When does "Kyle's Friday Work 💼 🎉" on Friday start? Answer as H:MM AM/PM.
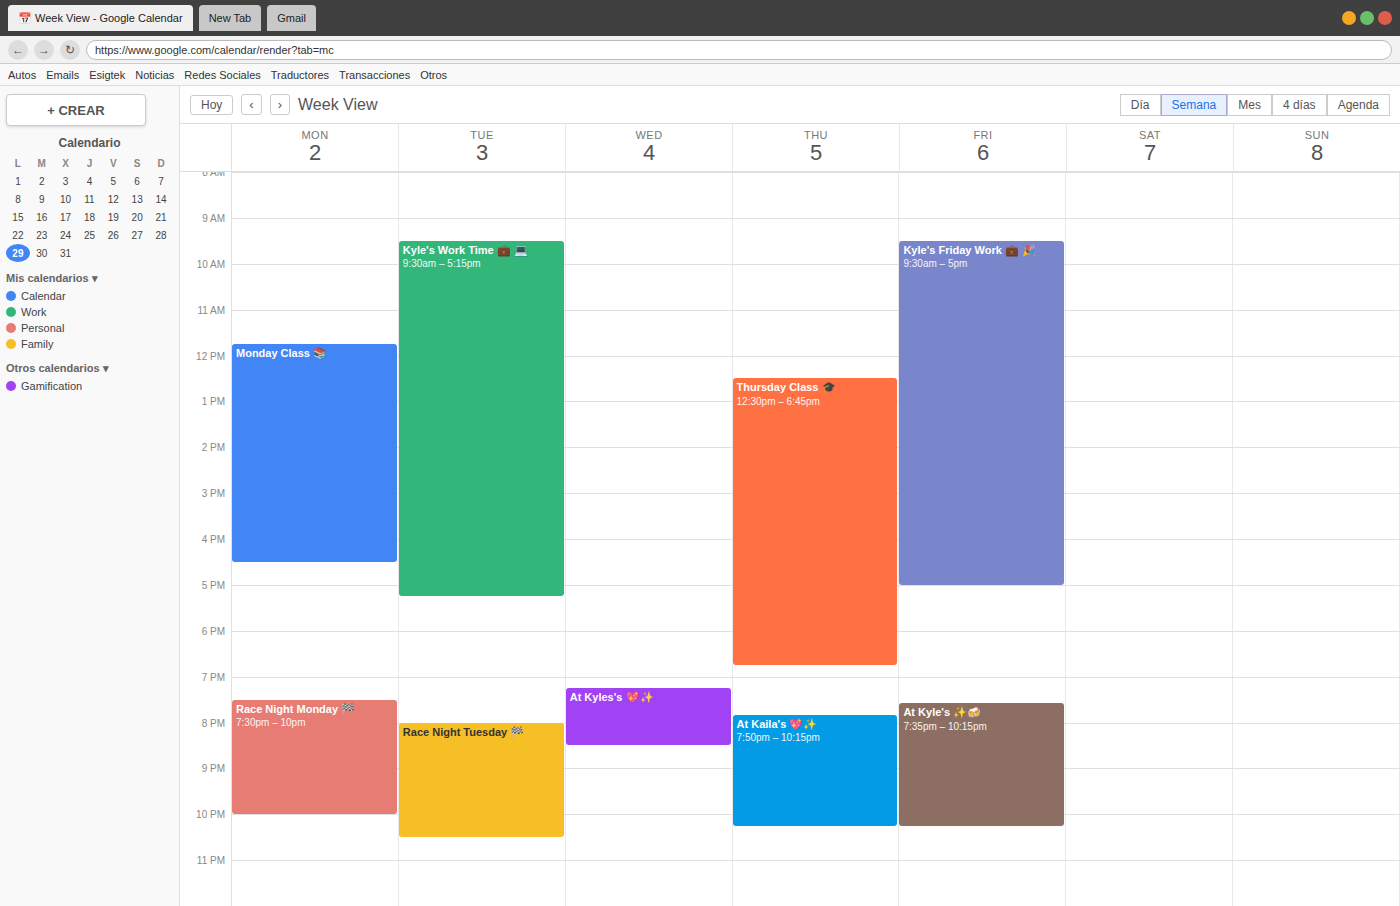
9:30 AM